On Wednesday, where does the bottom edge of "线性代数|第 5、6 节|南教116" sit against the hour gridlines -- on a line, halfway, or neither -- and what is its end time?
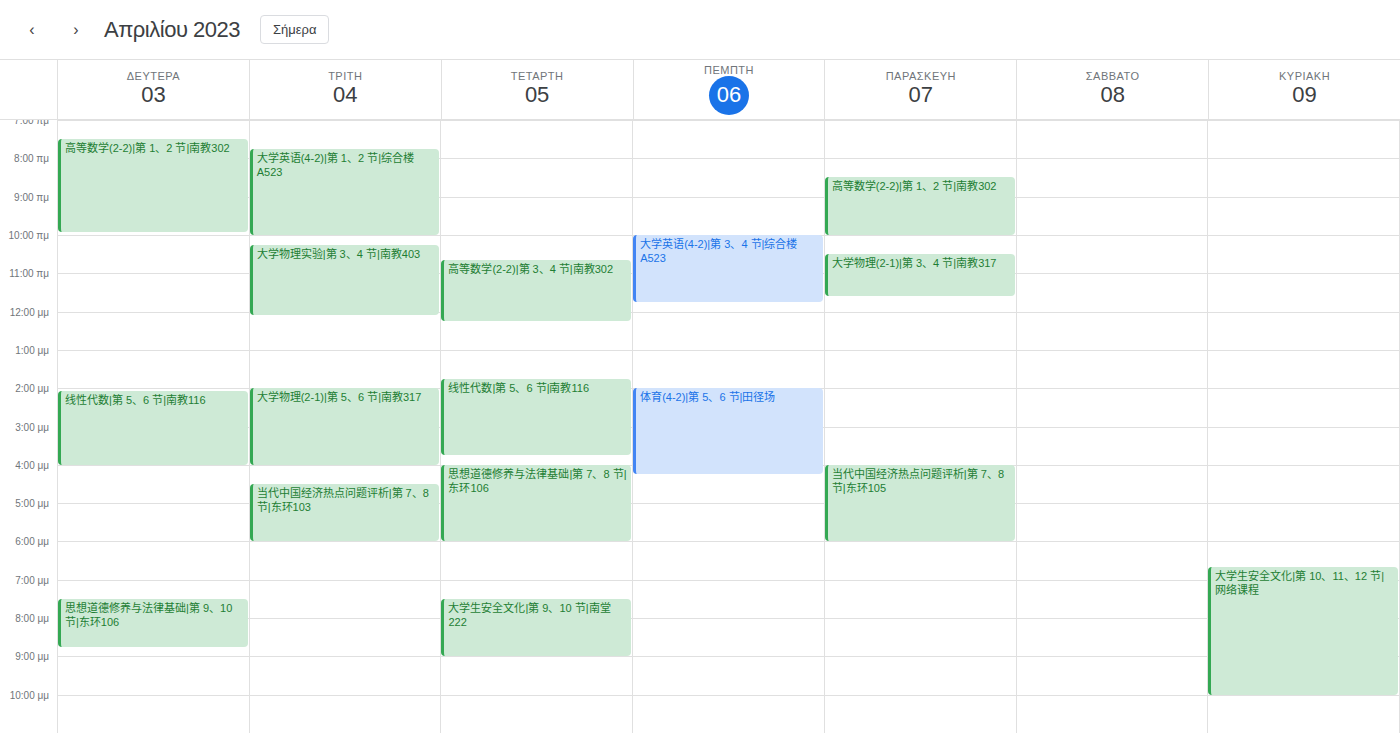
3:45 PM -- neither: three quarters of the way from the 3 PM line to the 4 PM line.